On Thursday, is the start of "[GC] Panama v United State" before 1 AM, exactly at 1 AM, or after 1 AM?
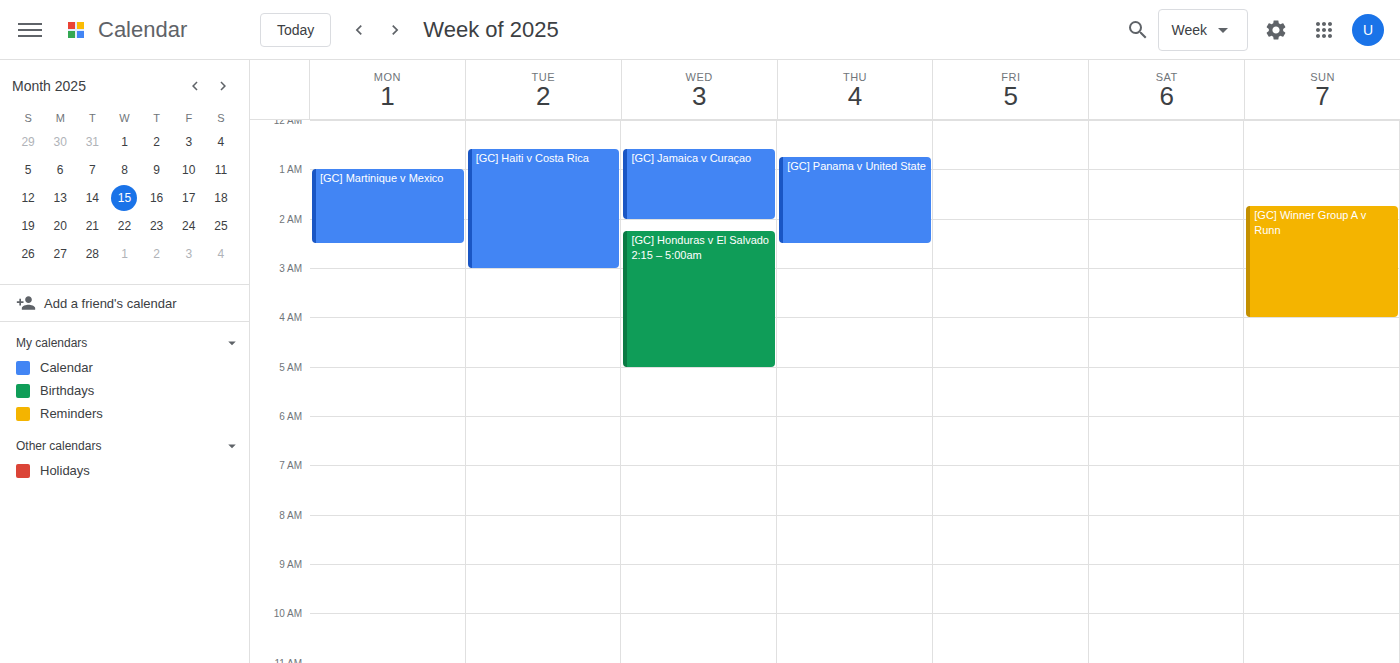
12:45 AM -- before 1 AM, 15 minutes above the 1 AM line.